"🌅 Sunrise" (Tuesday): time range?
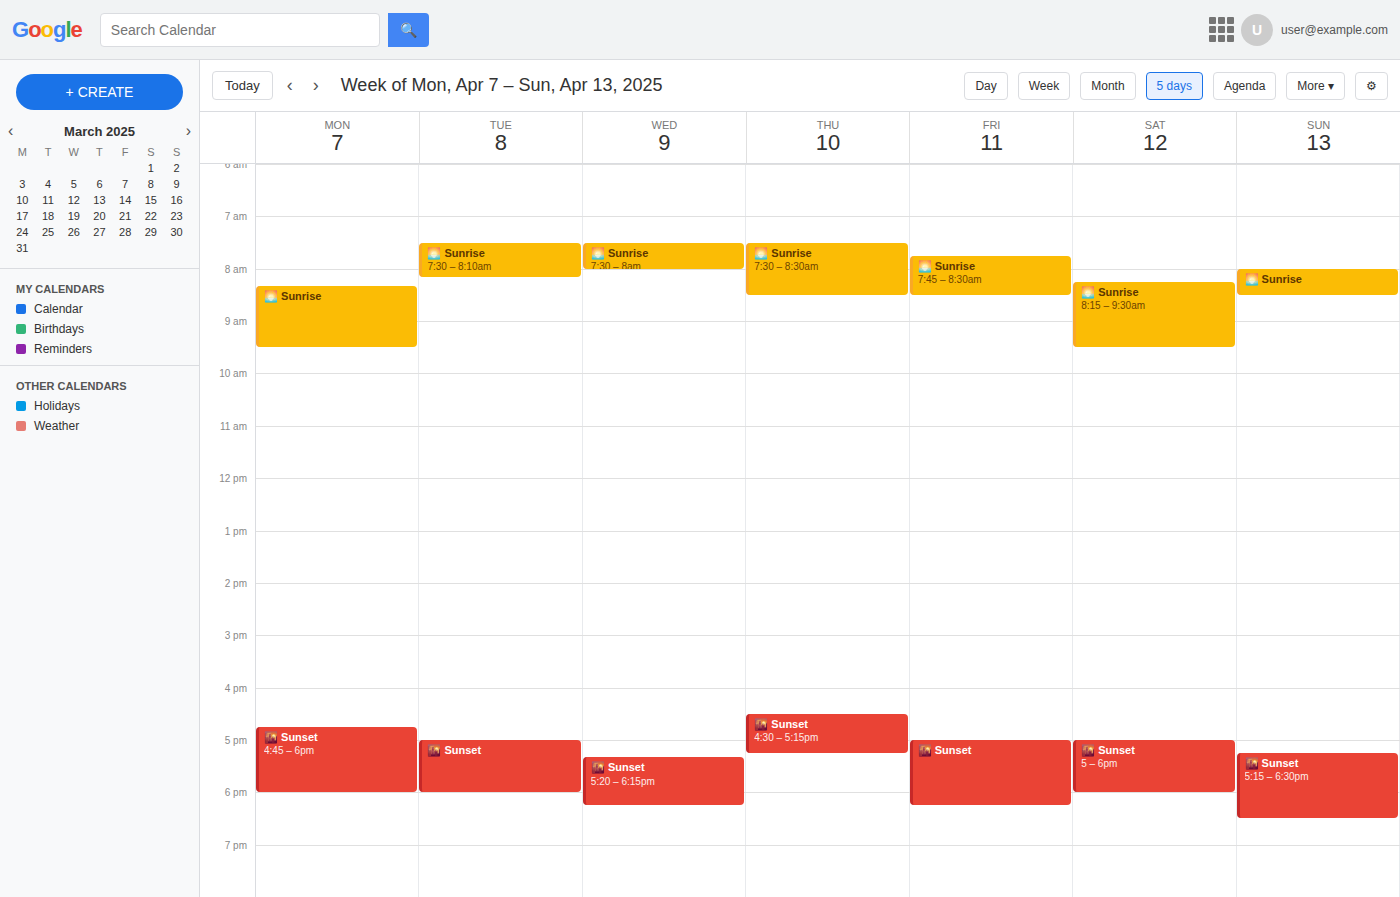
7:30 AM to 8:10 AM